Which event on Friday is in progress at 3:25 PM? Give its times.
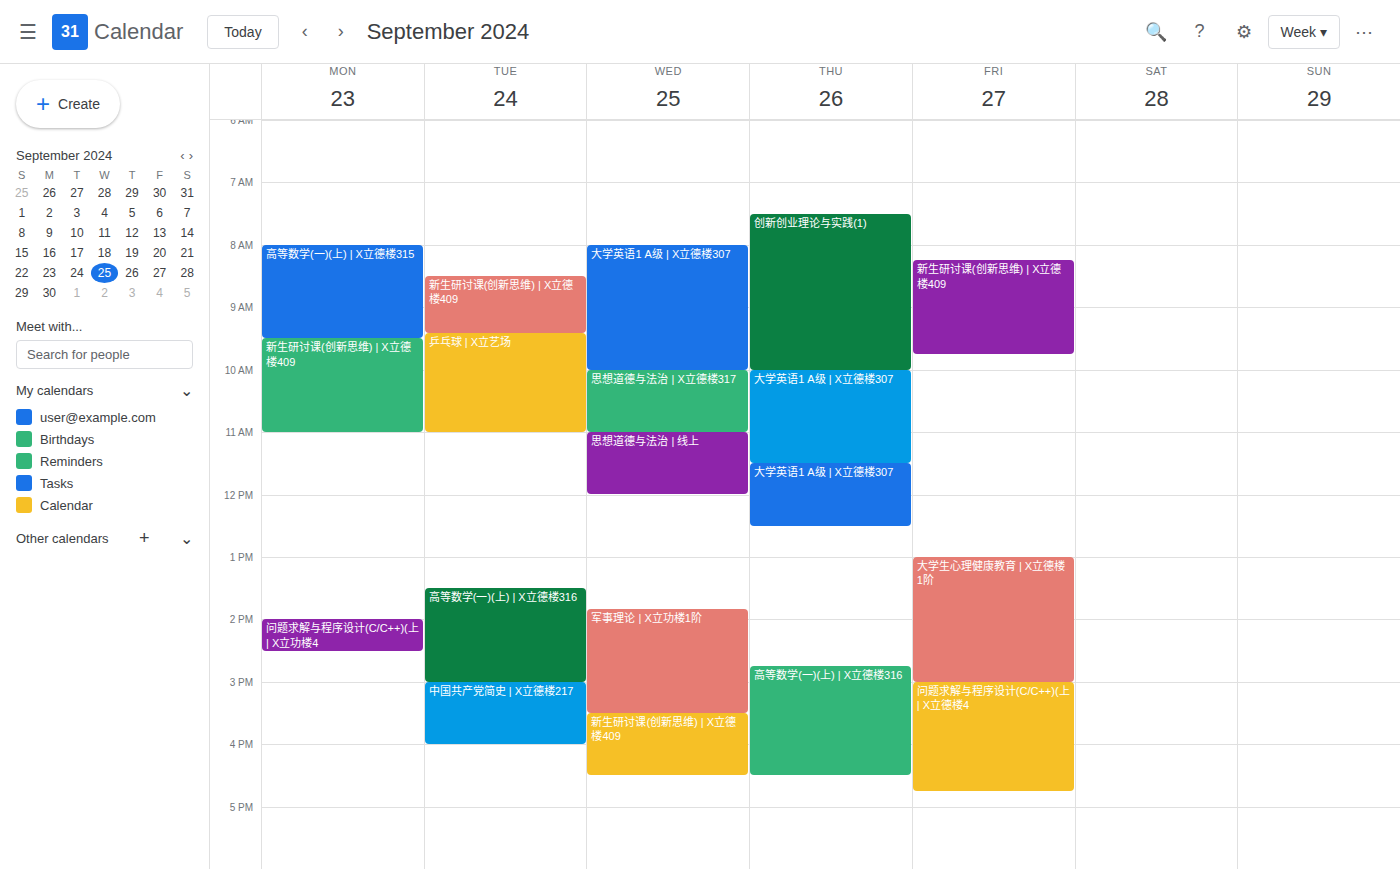
"问题求解与程序设计(C/C++)(上 | X立德楼4", 3:00 PM to 4:45 PM